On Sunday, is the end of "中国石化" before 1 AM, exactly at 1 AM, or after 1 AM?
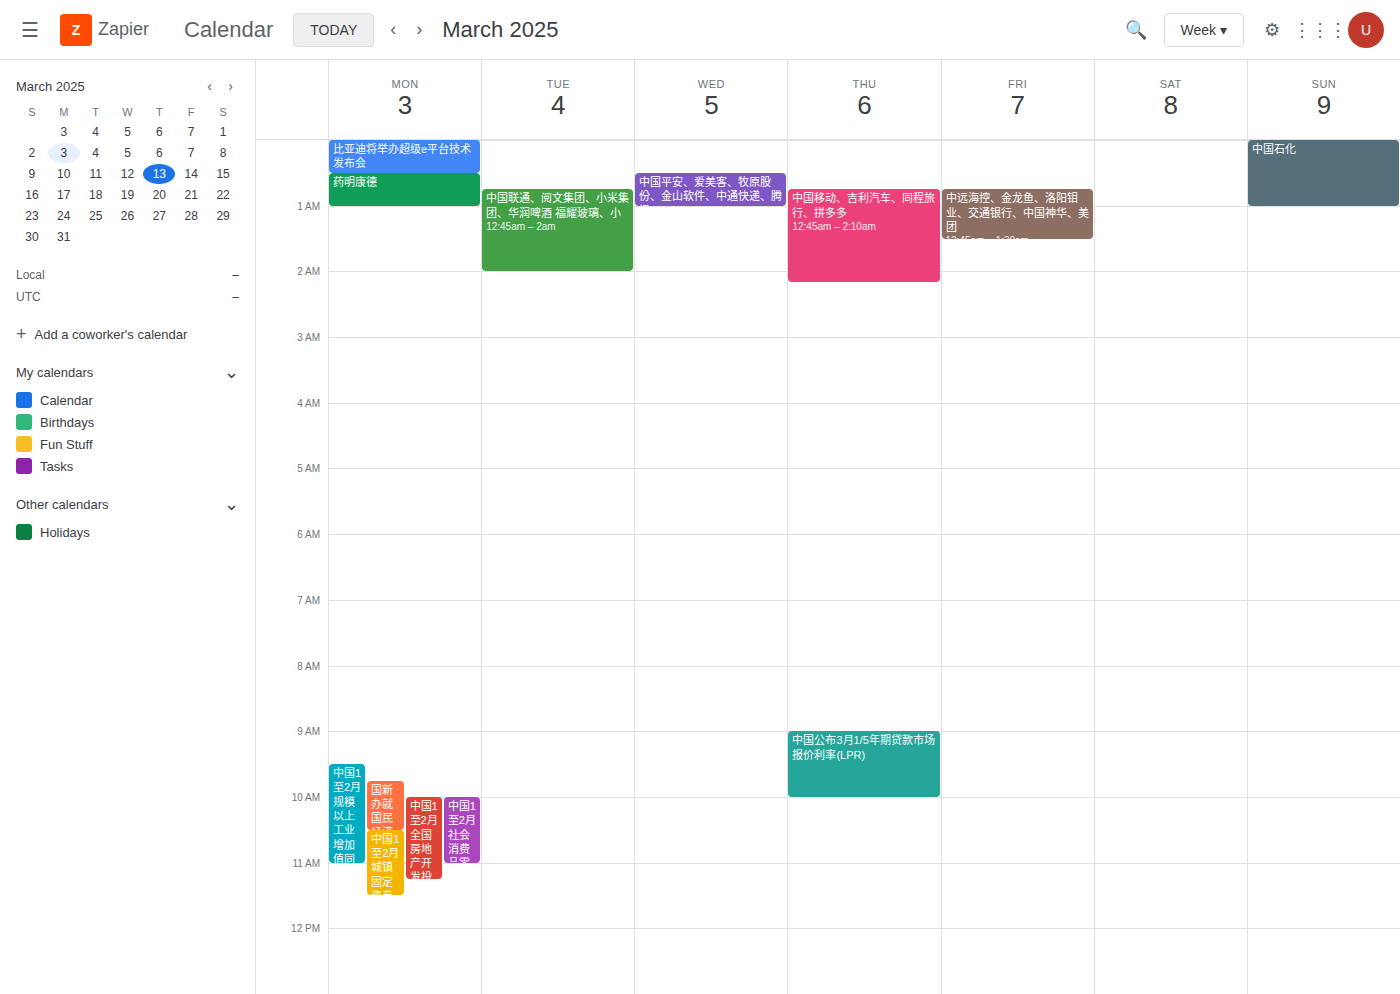
1:00 AM -- exactly at 1 AM, on the 1 AM line.